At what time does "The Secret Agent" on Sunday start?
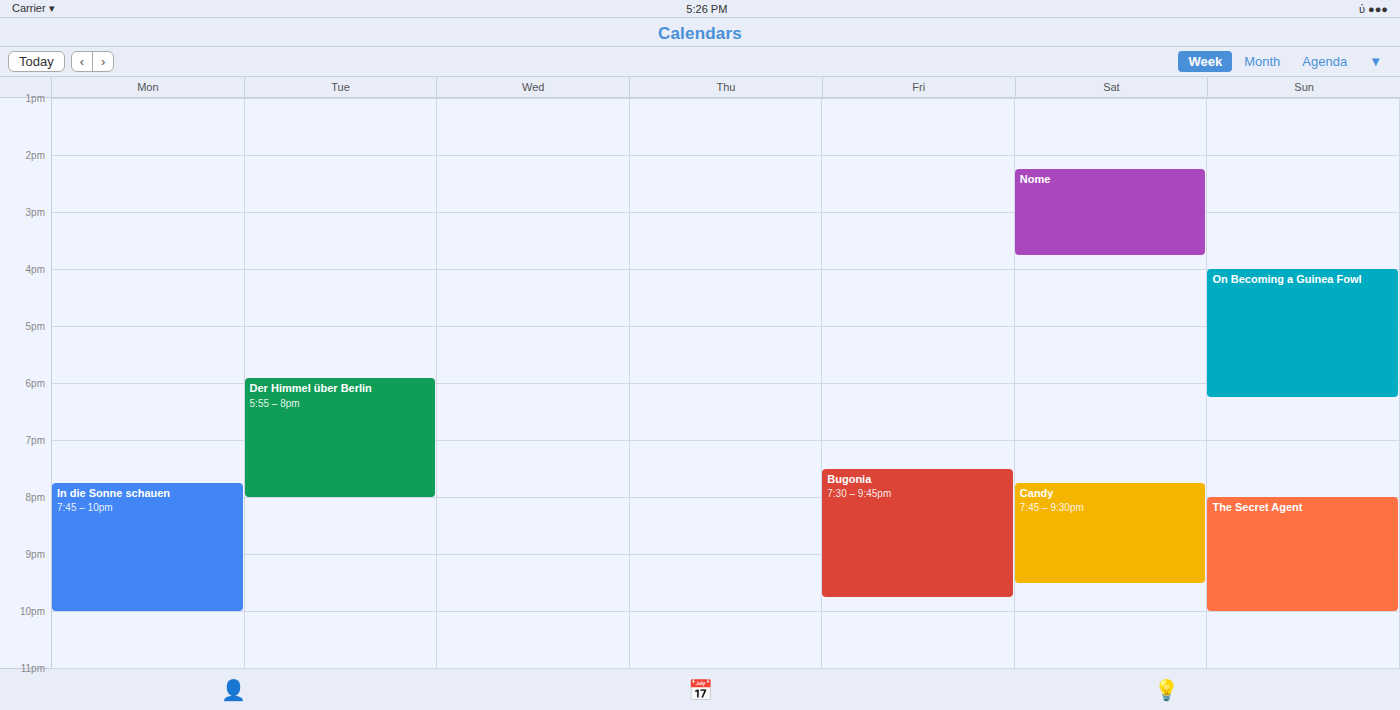
8:00 PM